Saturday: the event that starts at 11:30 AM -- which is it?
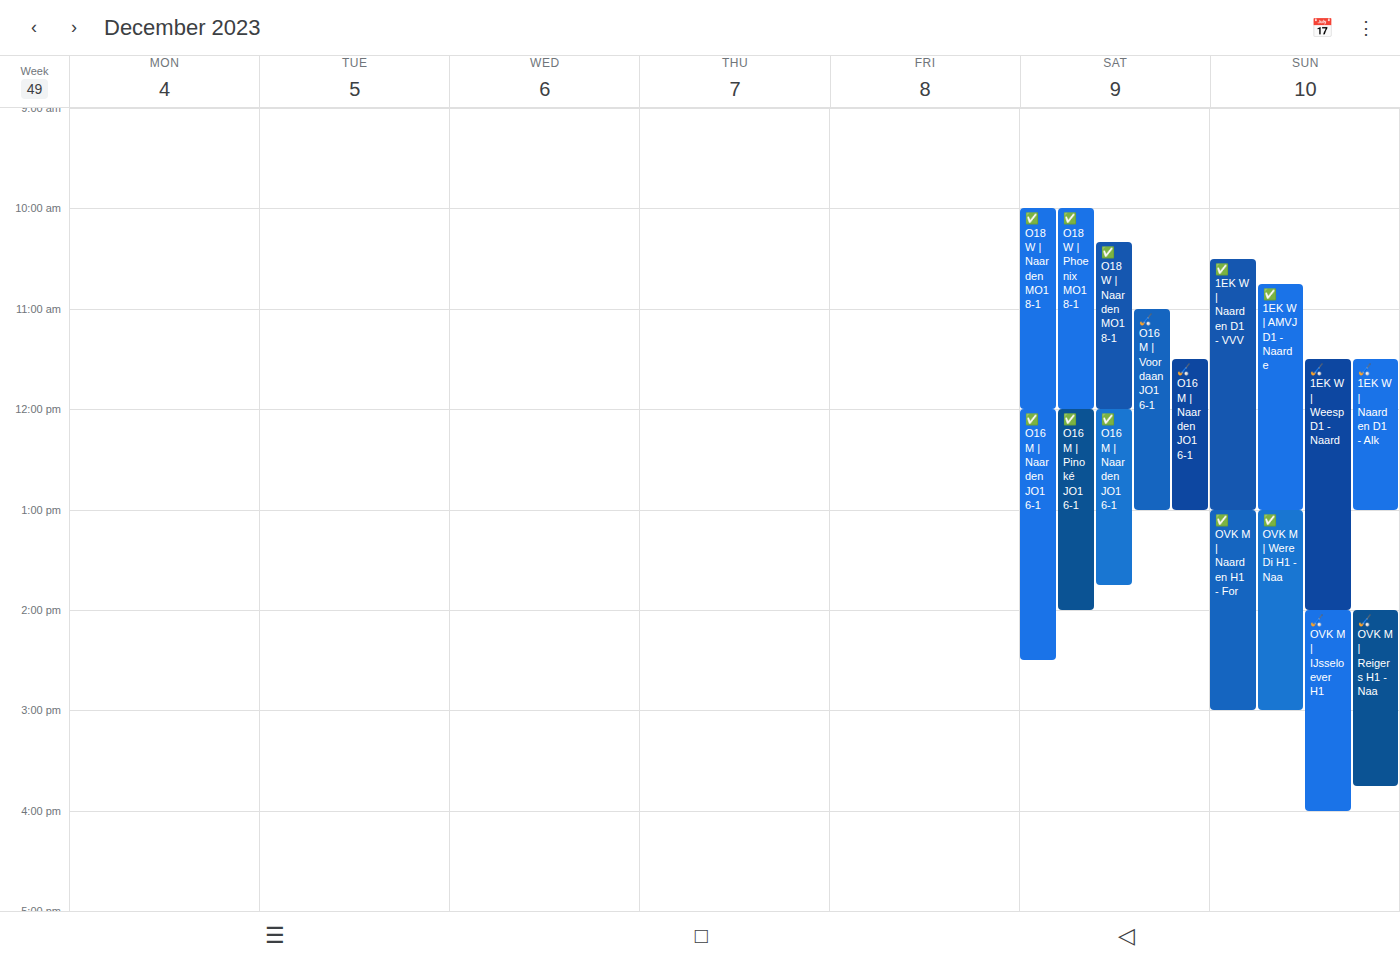
"🏑 O16 M | Naarden JO16-1"